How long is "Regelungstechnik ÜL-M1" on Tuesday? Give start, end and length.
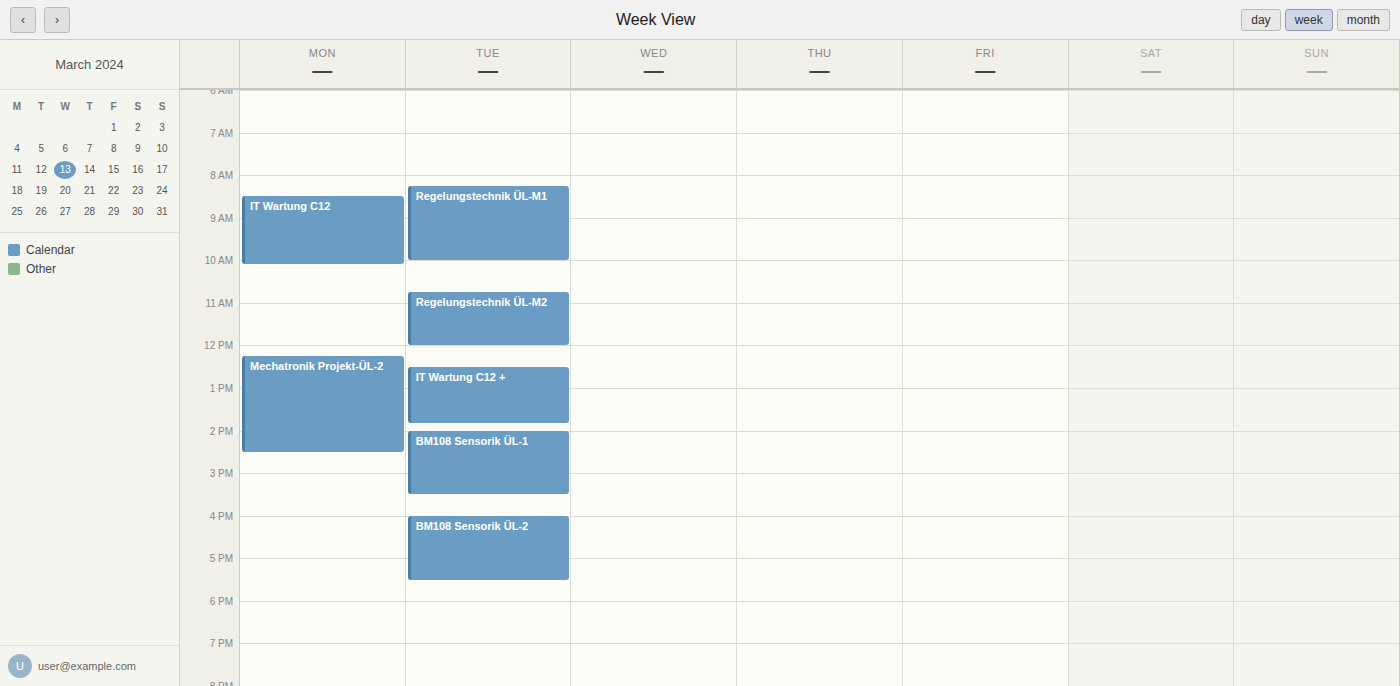
08:15 to 10:00, 1 hour 45 minutes